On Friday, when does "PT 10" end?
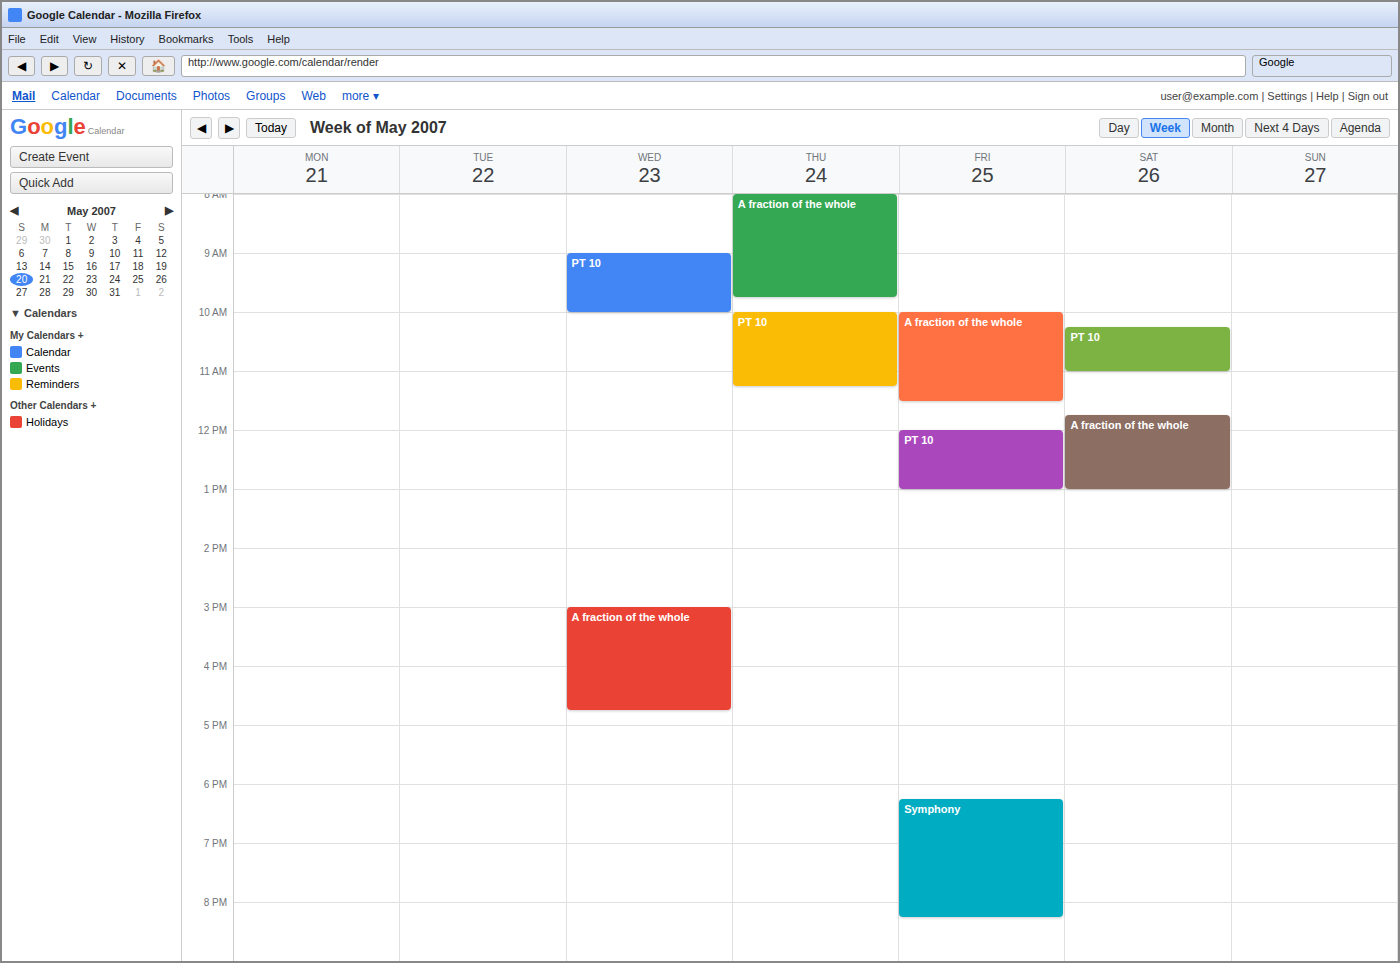
1:00 PM